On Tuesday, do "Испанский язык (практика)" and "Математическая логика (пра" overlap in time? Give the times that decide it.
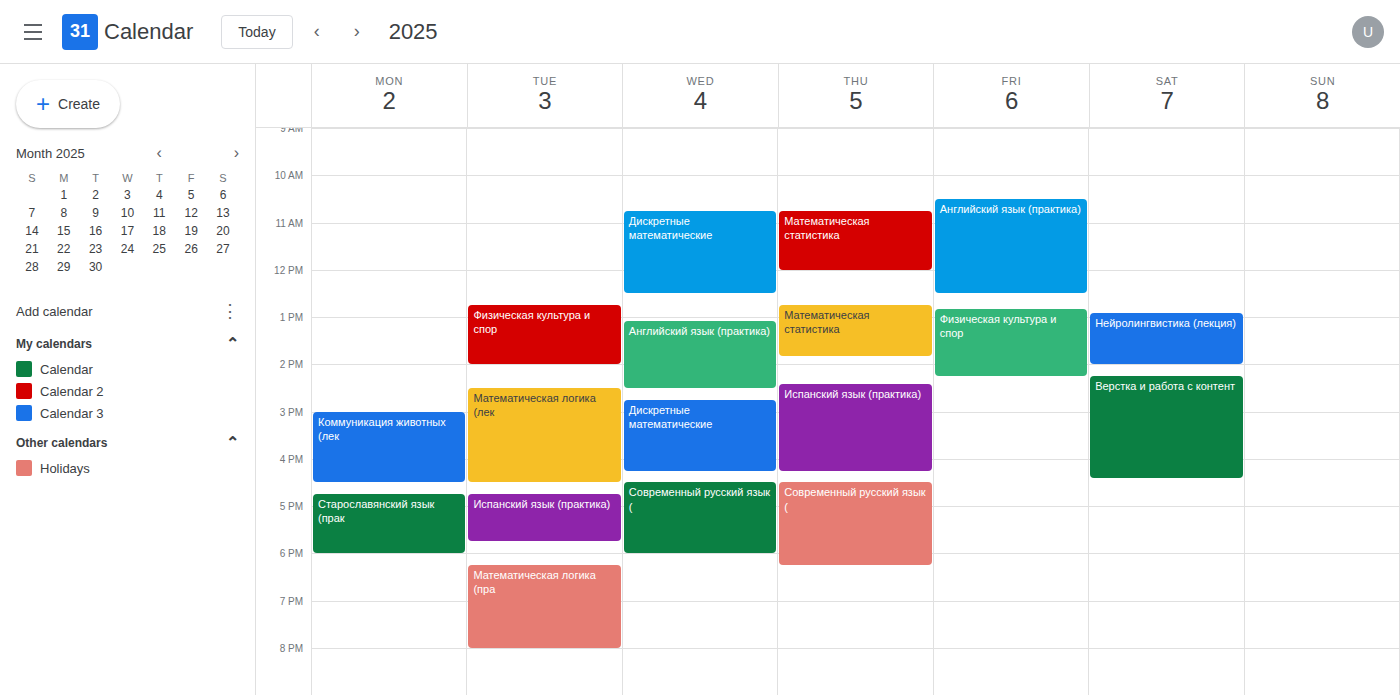
"Испанский язык (практика)" ends at 5:45 PM and "Математическая логика (пра" starts at 6:15 PM -- no overlap.